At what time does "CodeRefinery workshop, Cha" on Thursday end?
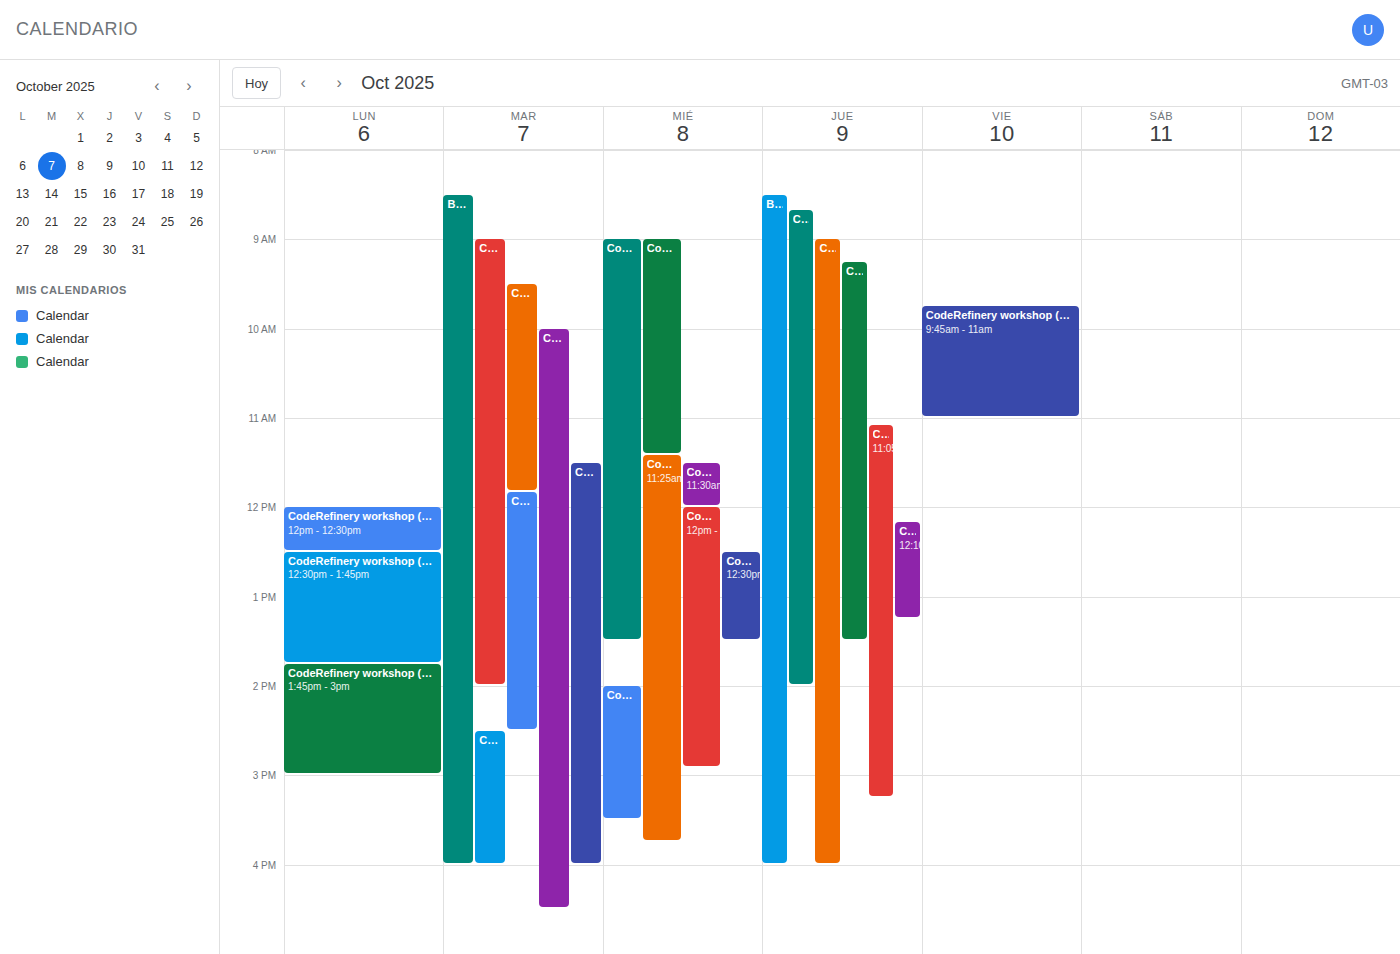
16:00